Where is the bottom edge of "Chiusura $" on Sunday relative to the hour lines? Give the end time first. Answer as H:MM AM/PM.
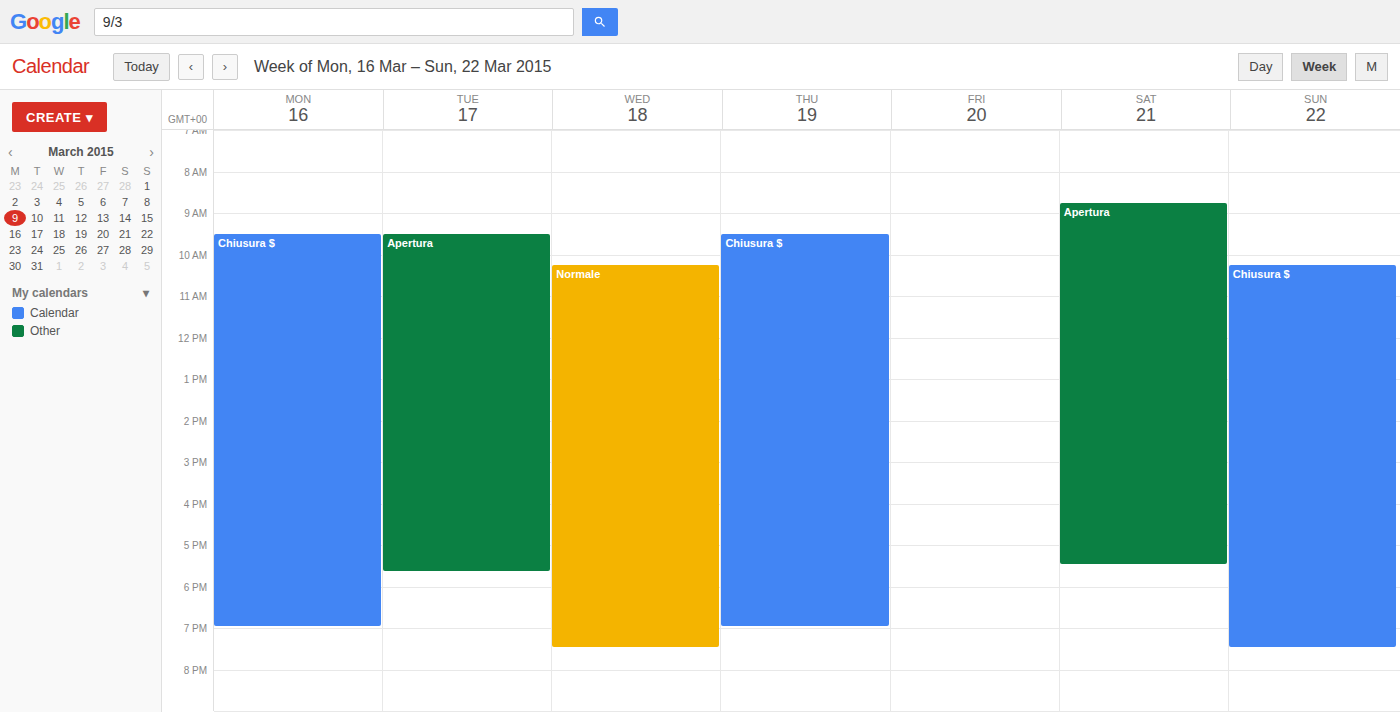
7:30 PM -- halfway between the 7 PM and 8 PM lines.